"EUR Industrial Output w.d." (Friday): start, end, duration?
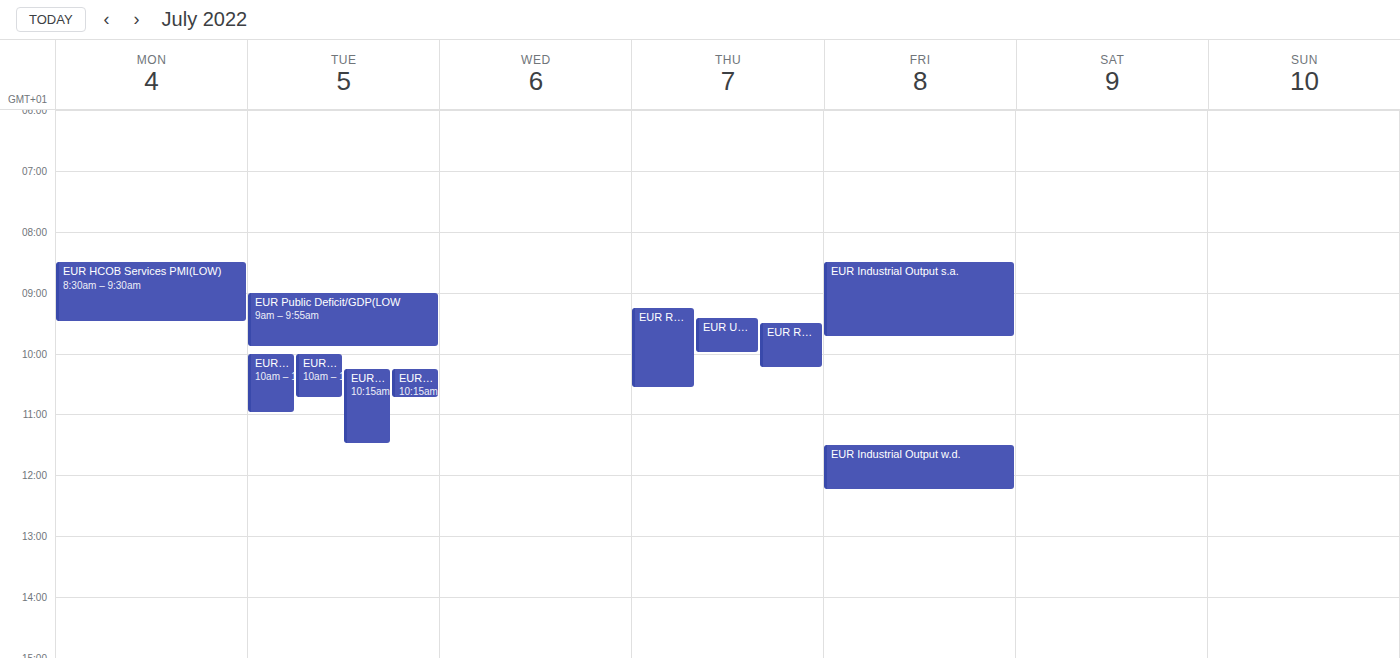
11:30 AM to 12:15 PM, 45 minutes